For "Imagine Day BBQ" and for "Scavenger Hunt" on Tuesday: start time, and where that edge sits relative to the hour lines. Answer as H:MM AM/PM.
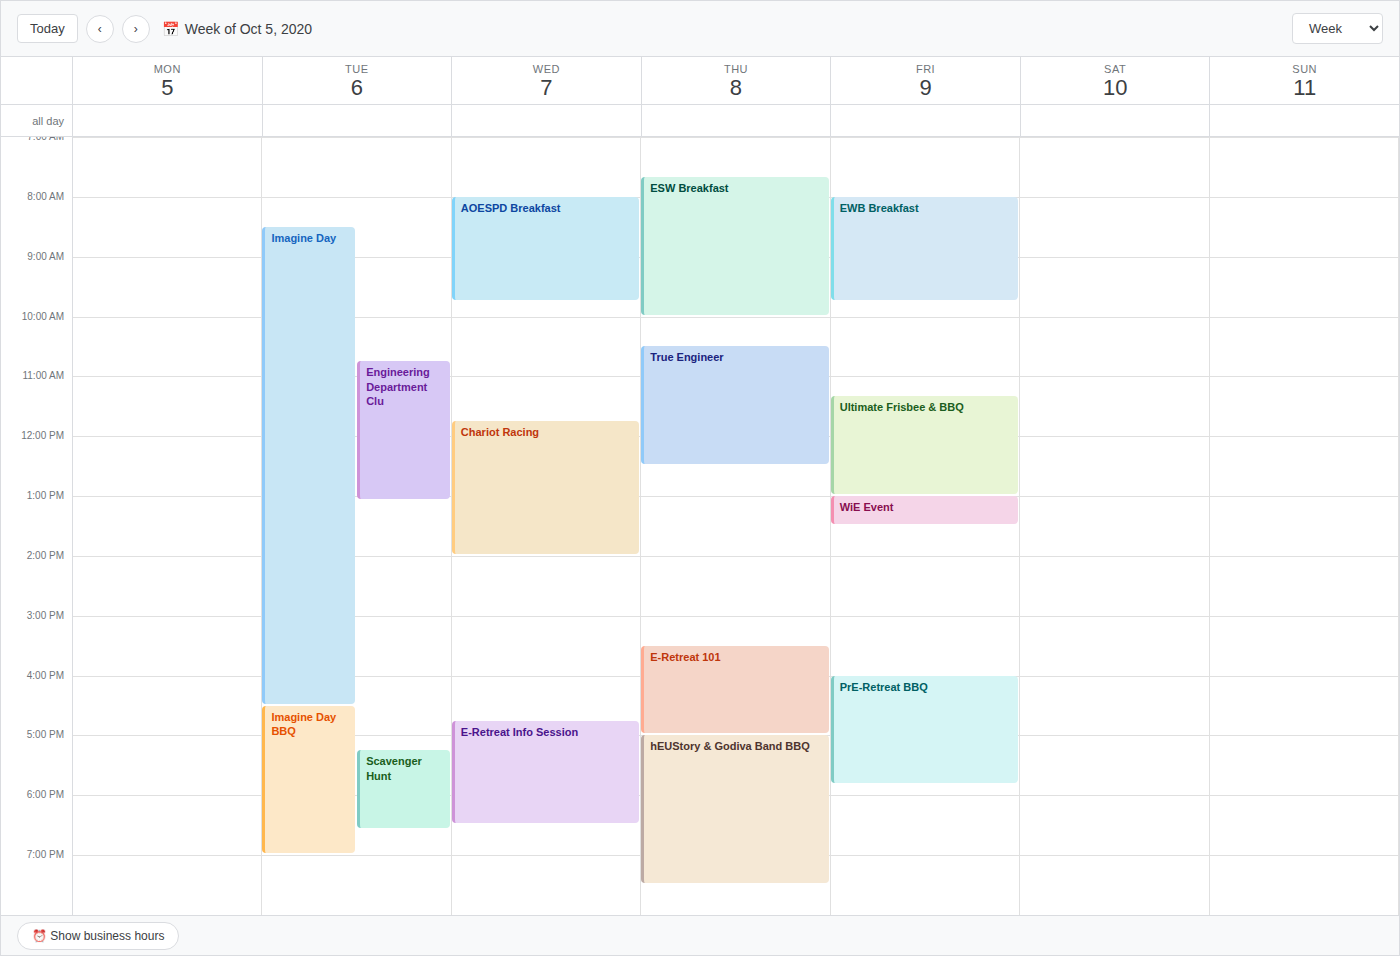
"Imagine Day BBQ": 4:30 PM, halfway between the 4 PM and 5 PM lines. "Scavenger Hunt": 5:15 PM, neither: a quarter of the way from the 5 PM line to the 6 PM line.